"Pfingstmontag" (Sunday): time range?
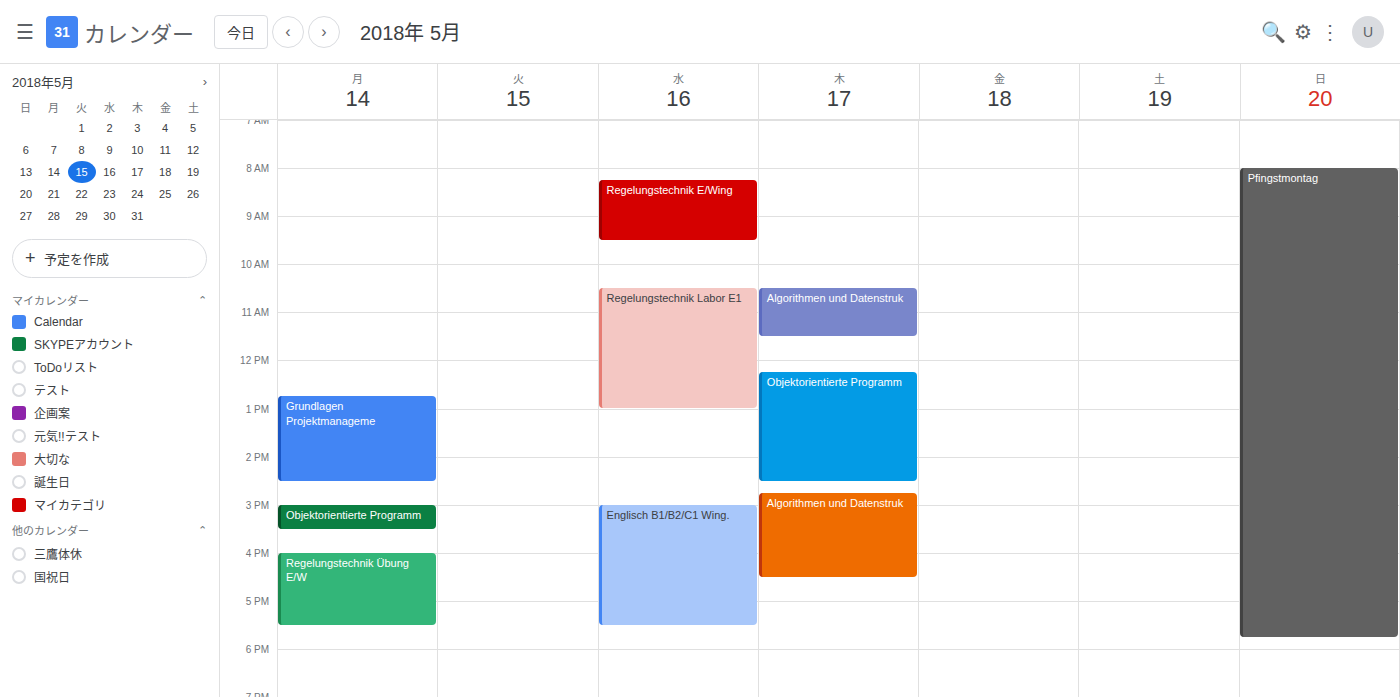
8:00 AM to 5:45 PM